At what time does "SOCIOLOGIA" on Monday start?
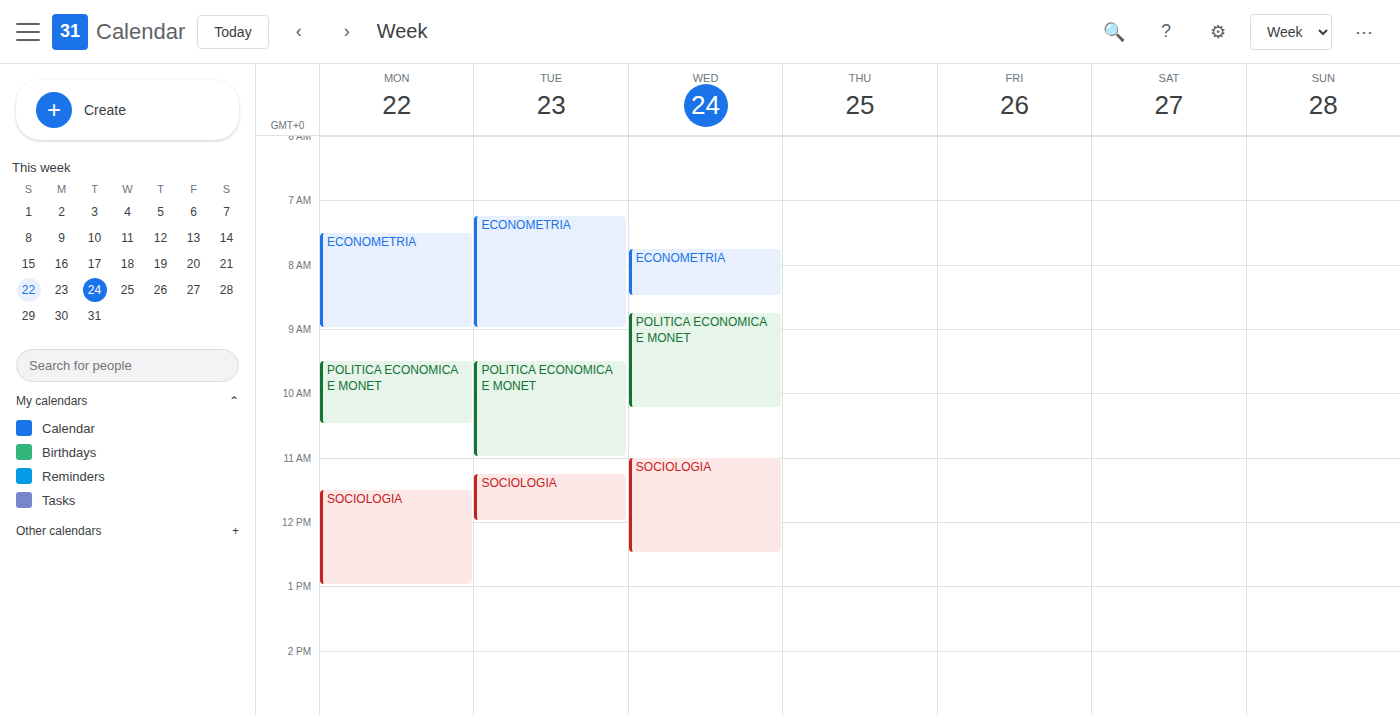
11:30 AM